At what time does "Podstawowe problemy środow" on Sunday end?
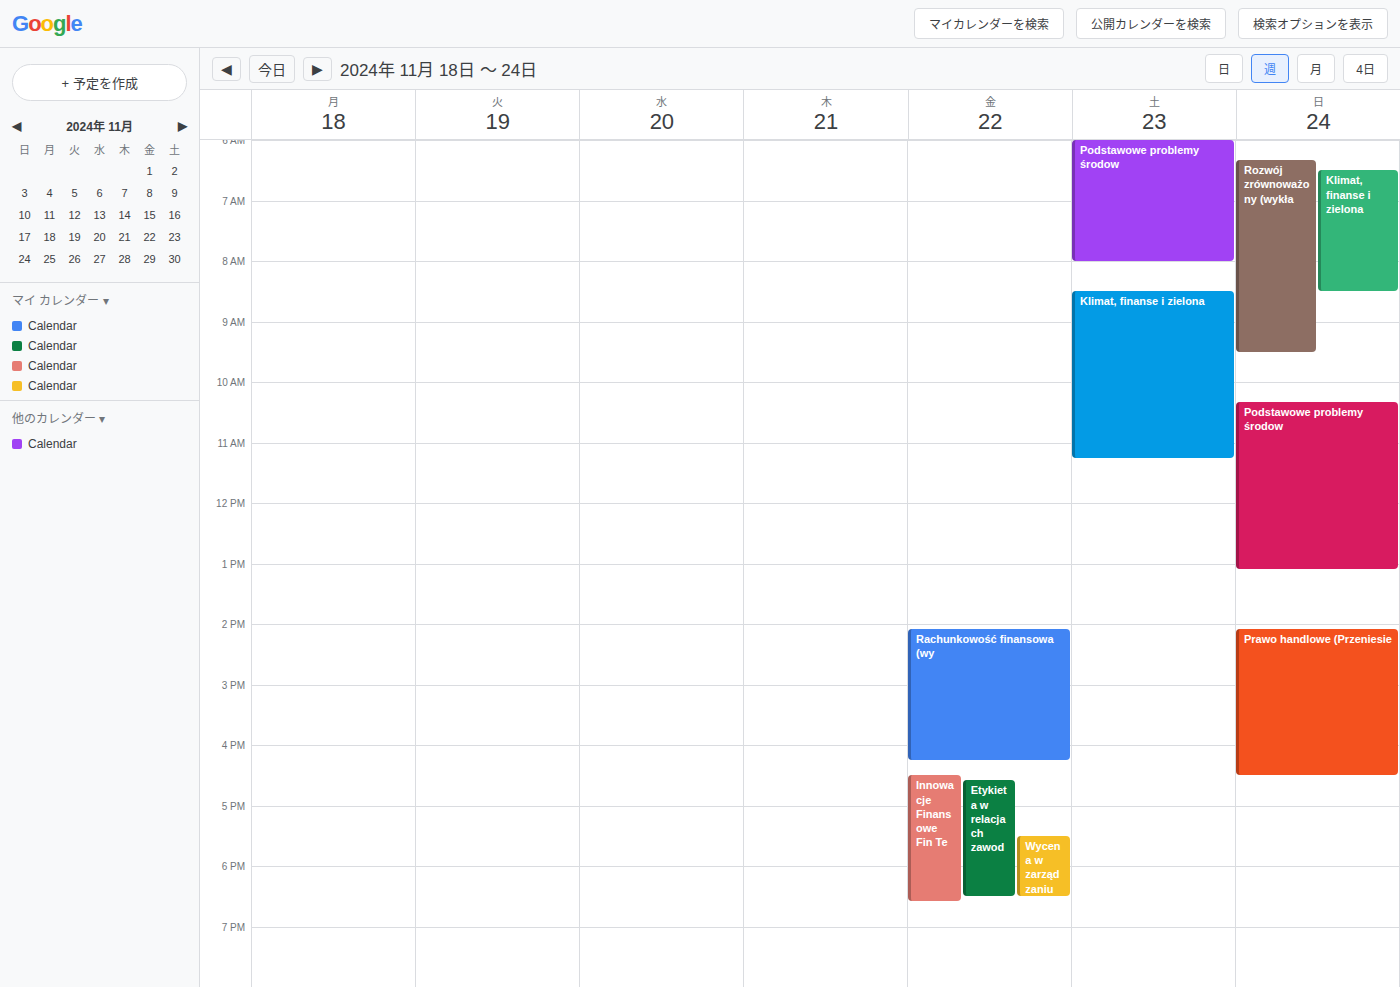
1:05 PM